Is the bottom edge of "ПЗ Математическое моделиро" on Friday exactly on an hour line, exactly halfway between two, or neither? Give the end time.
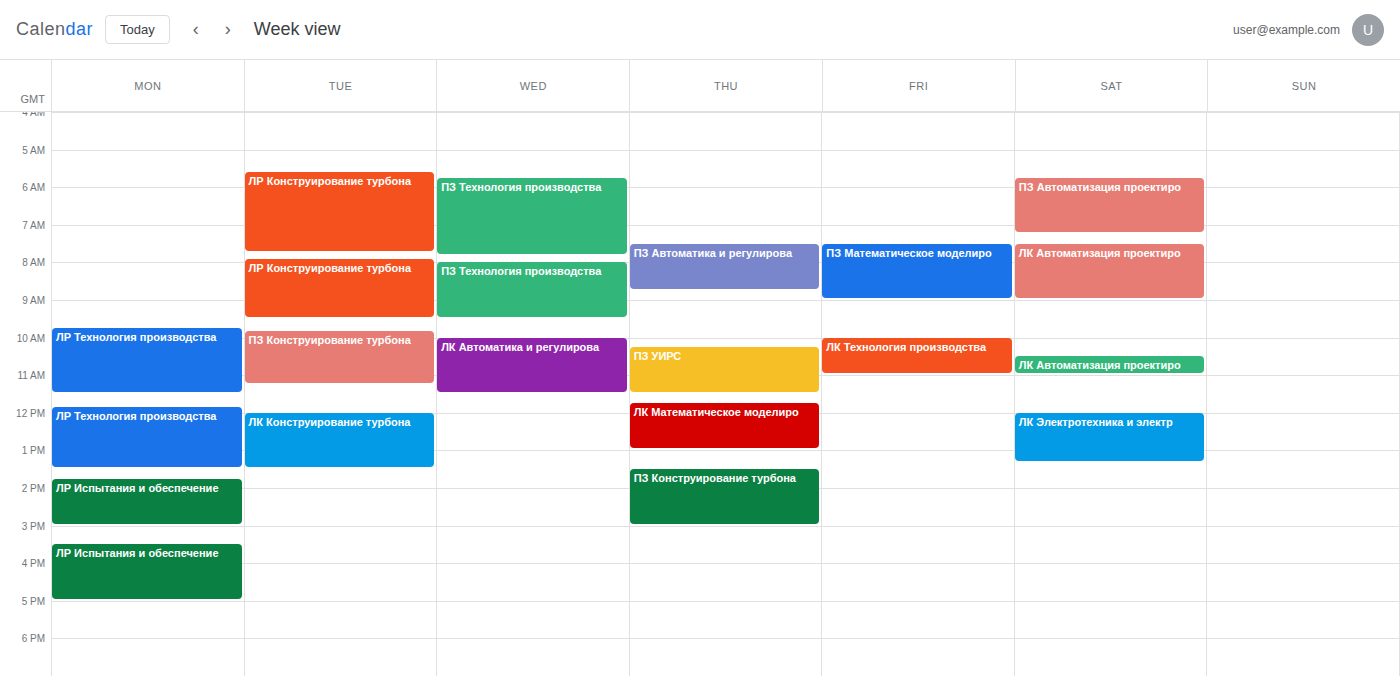
9:00 AM -- exactly on the 9 AM line.